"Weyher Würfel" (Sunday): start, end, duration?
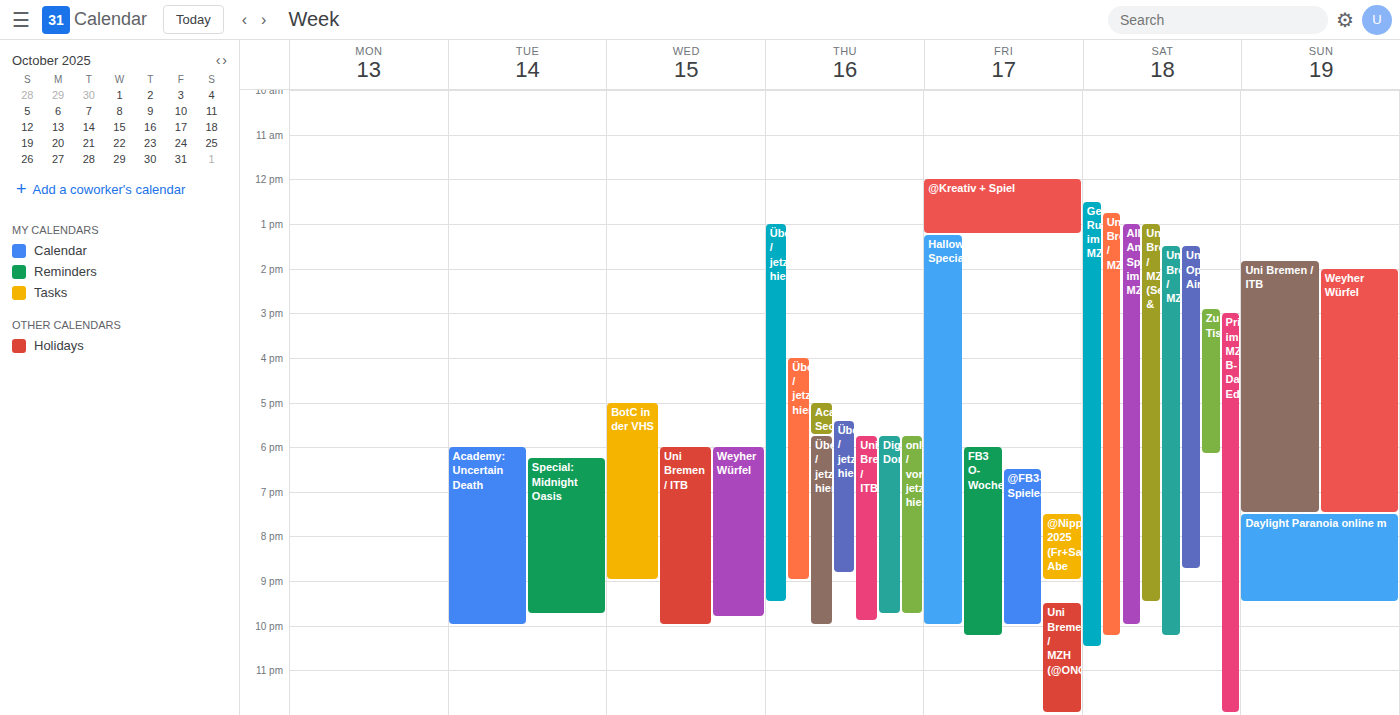
2:00 PM to 7:30 PM, 5 hours 30 minutes